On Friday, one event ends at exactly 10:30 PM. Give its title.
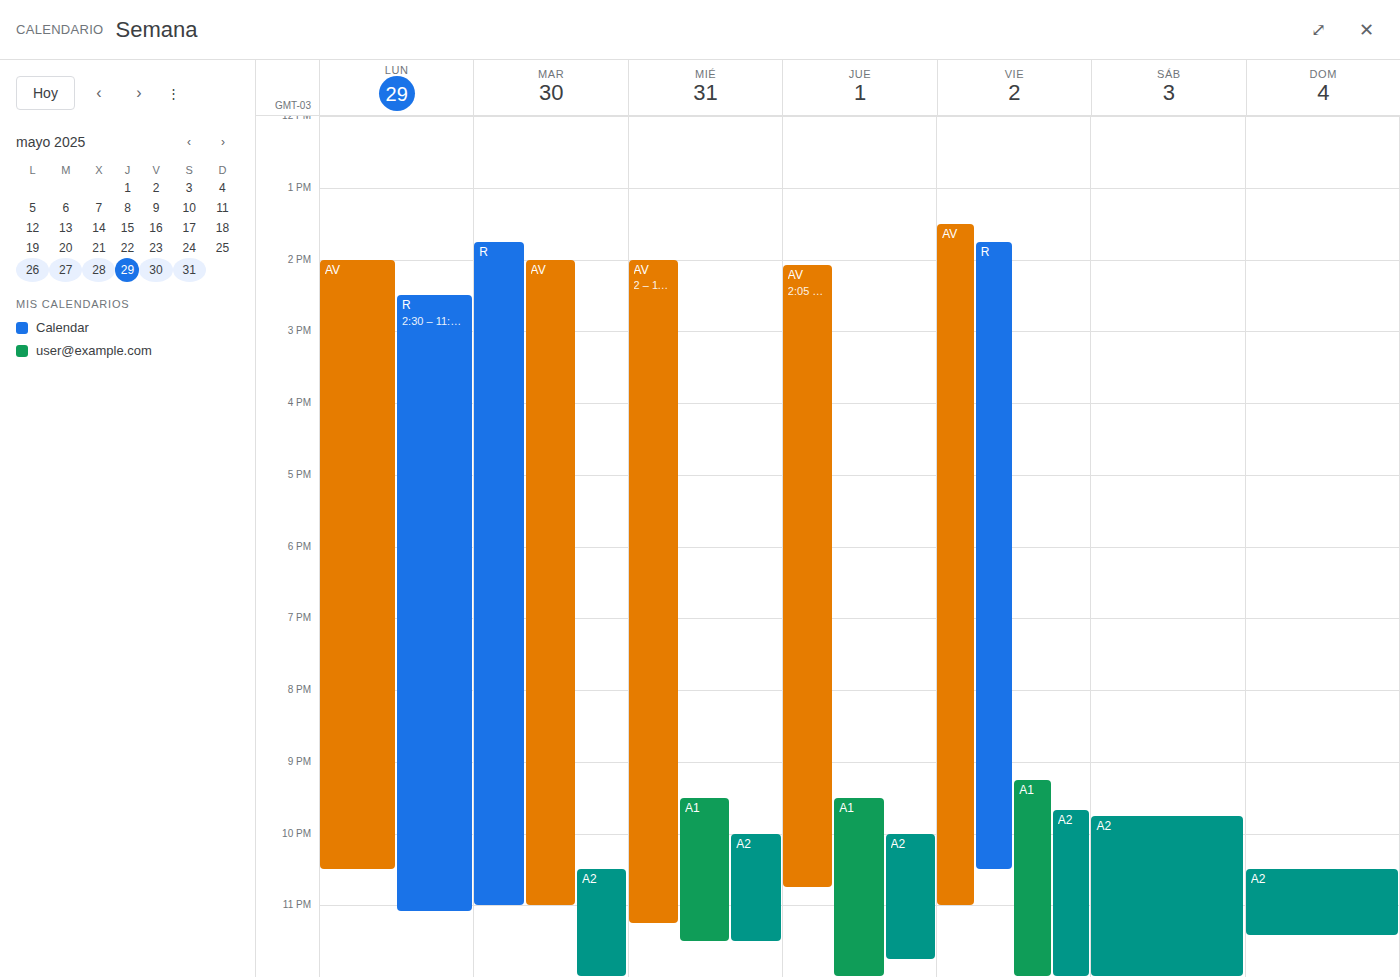
"R"